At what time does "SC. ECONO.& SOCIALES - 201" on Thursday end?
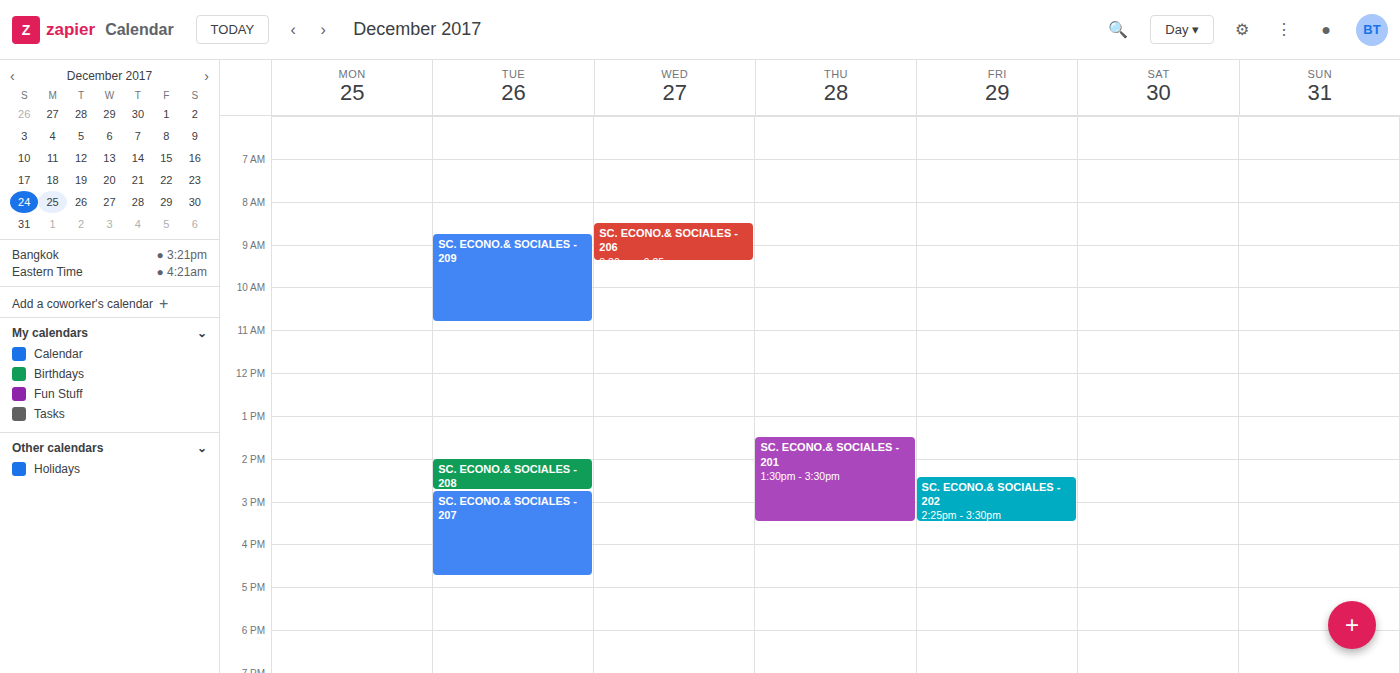
3:30 PM